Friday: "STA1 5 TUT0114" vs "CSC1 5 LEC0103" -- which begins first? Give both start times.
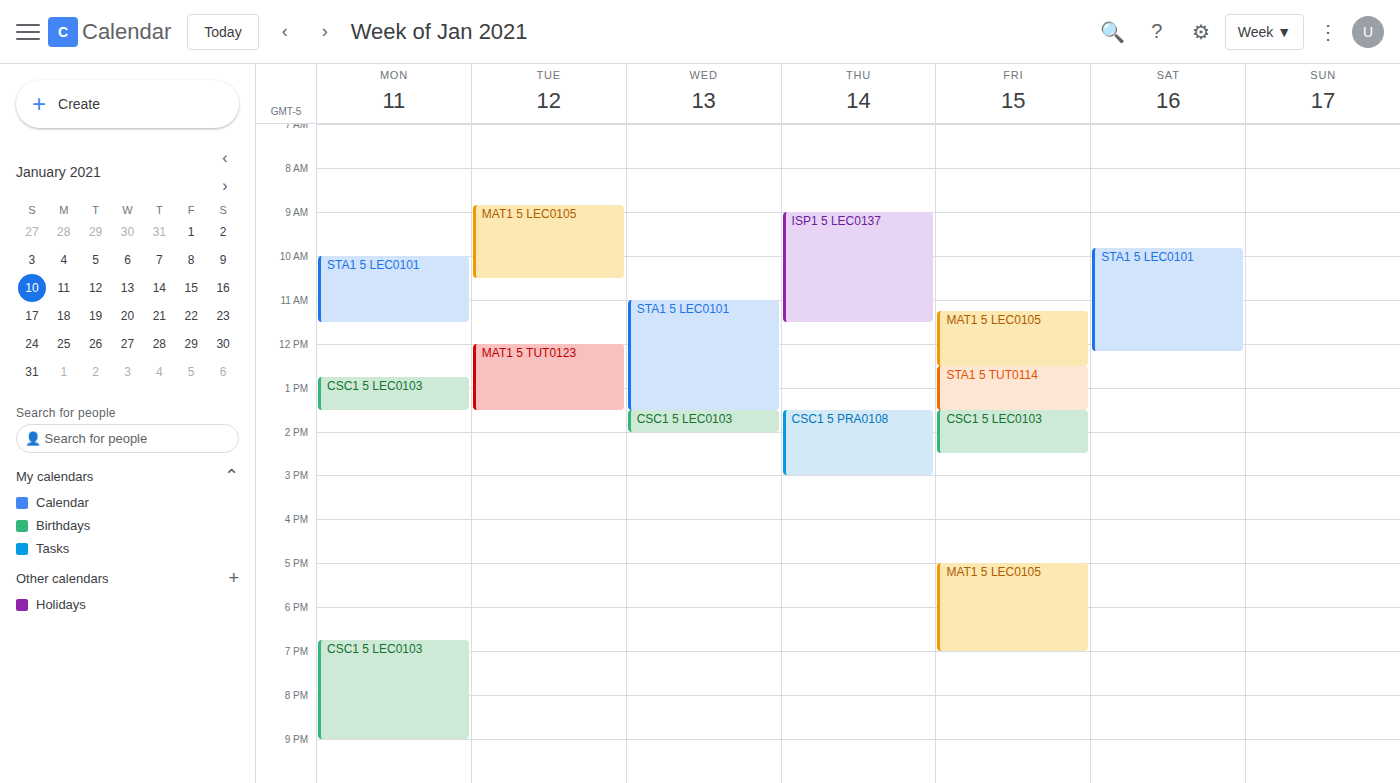
"STA1 5 TUT0114" 12:30 PM; "CSC1 5 LEC0103" 1:30 PM.